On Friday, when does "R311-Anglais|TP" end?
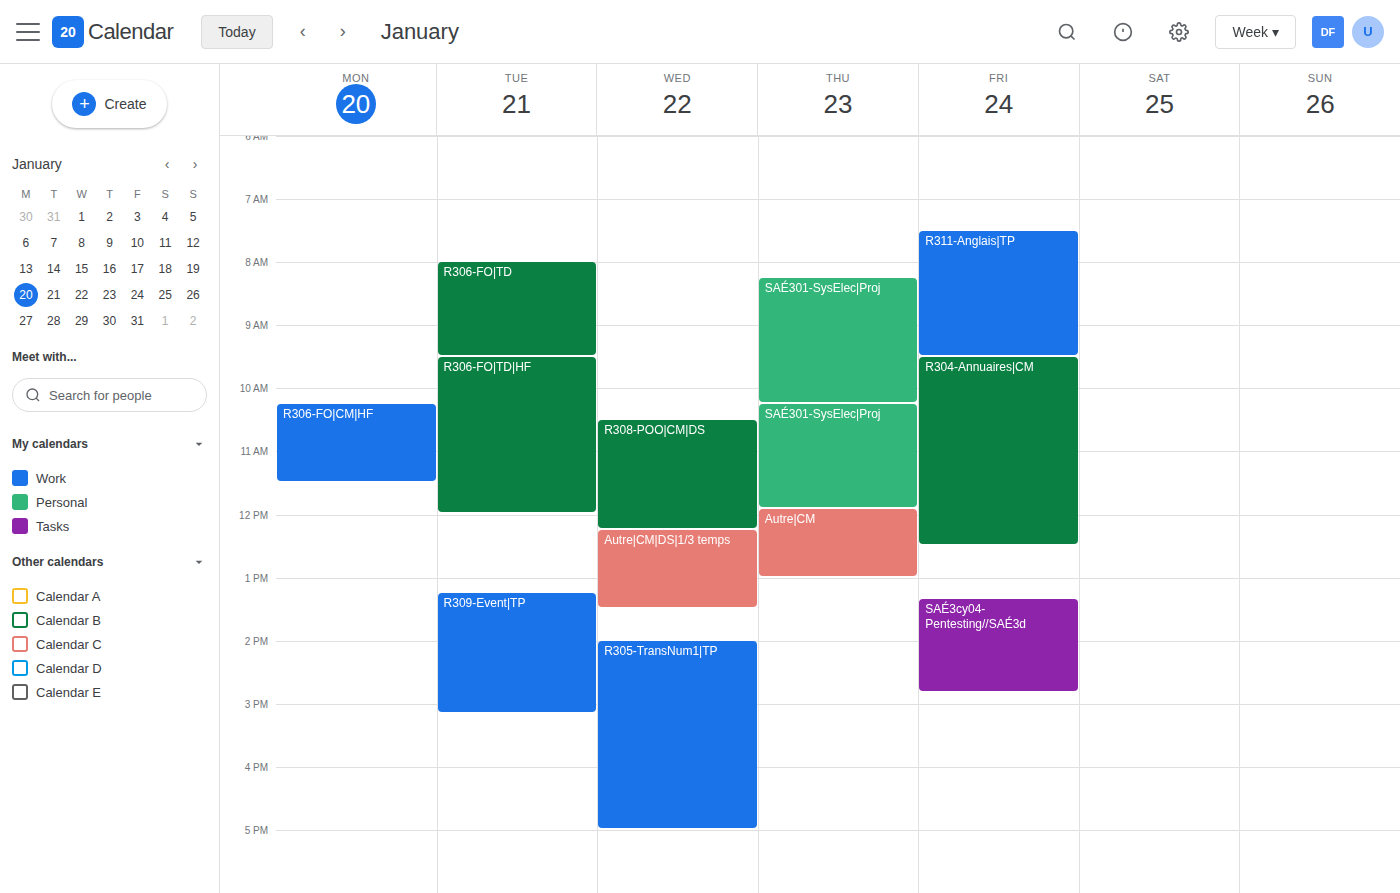
9:30 AM